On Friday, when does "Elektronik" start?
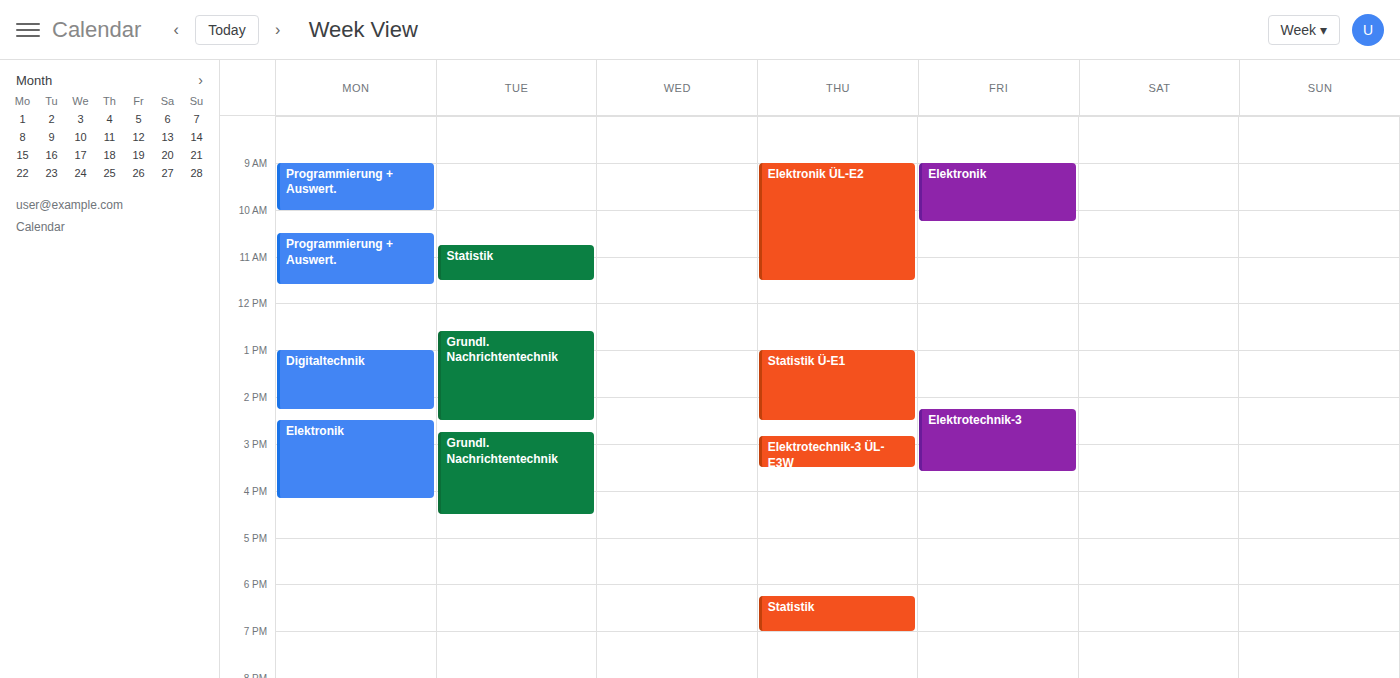
09:00